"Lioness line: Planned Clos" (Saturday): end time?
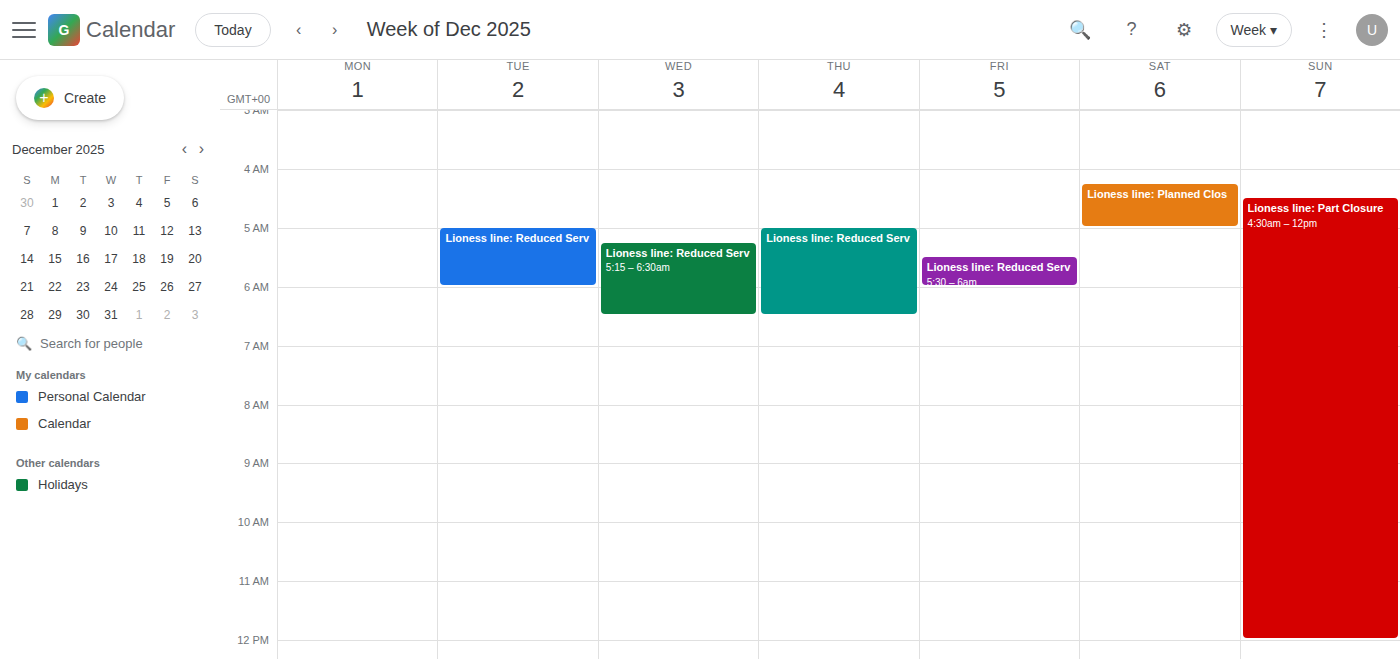
5:00 AM